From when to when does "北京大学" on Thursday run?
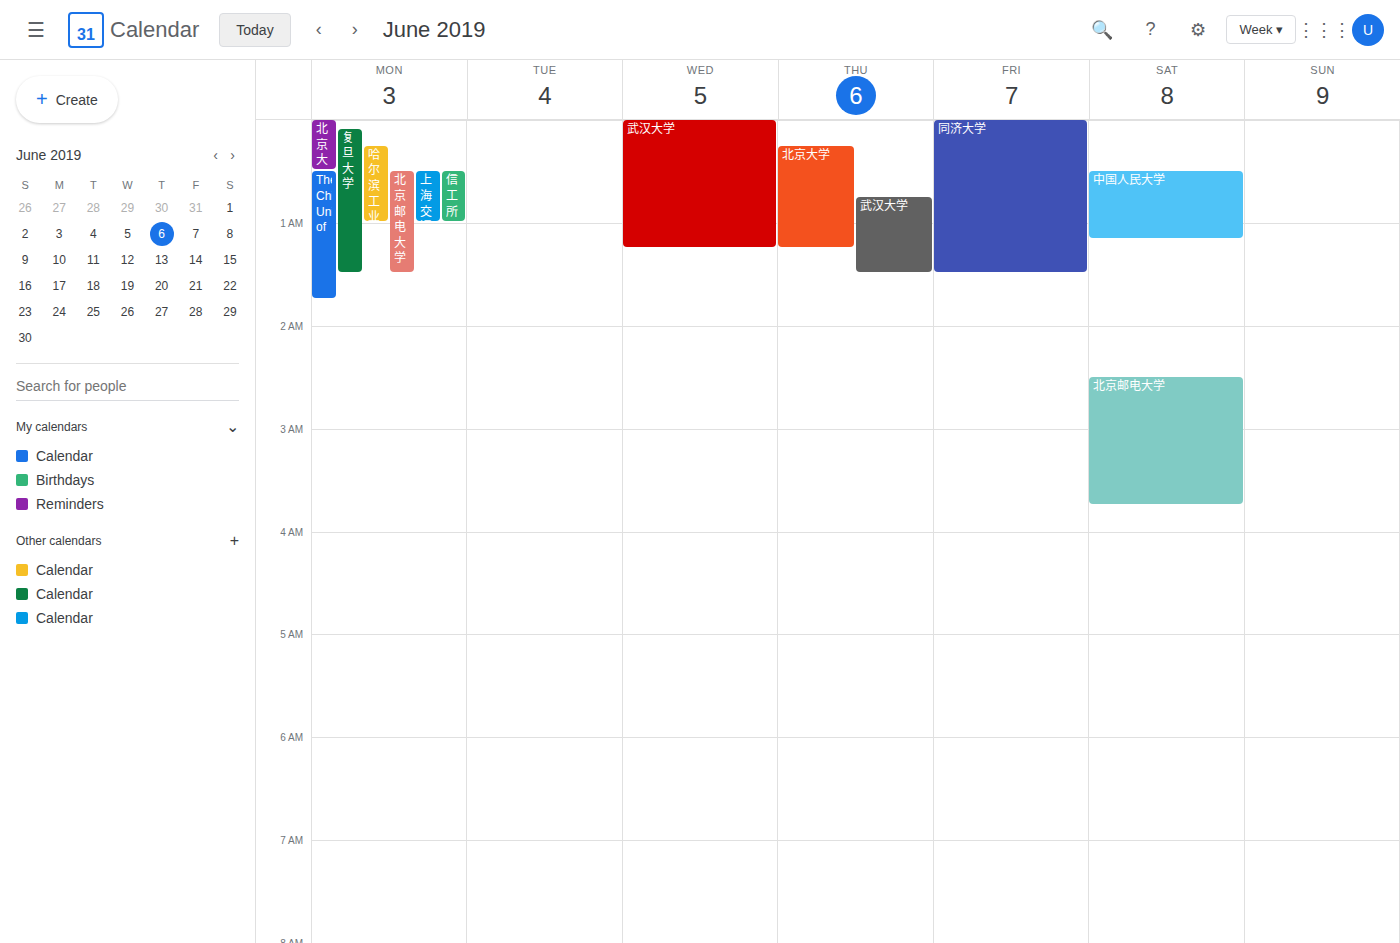
12:15 AM to 1:15 AM